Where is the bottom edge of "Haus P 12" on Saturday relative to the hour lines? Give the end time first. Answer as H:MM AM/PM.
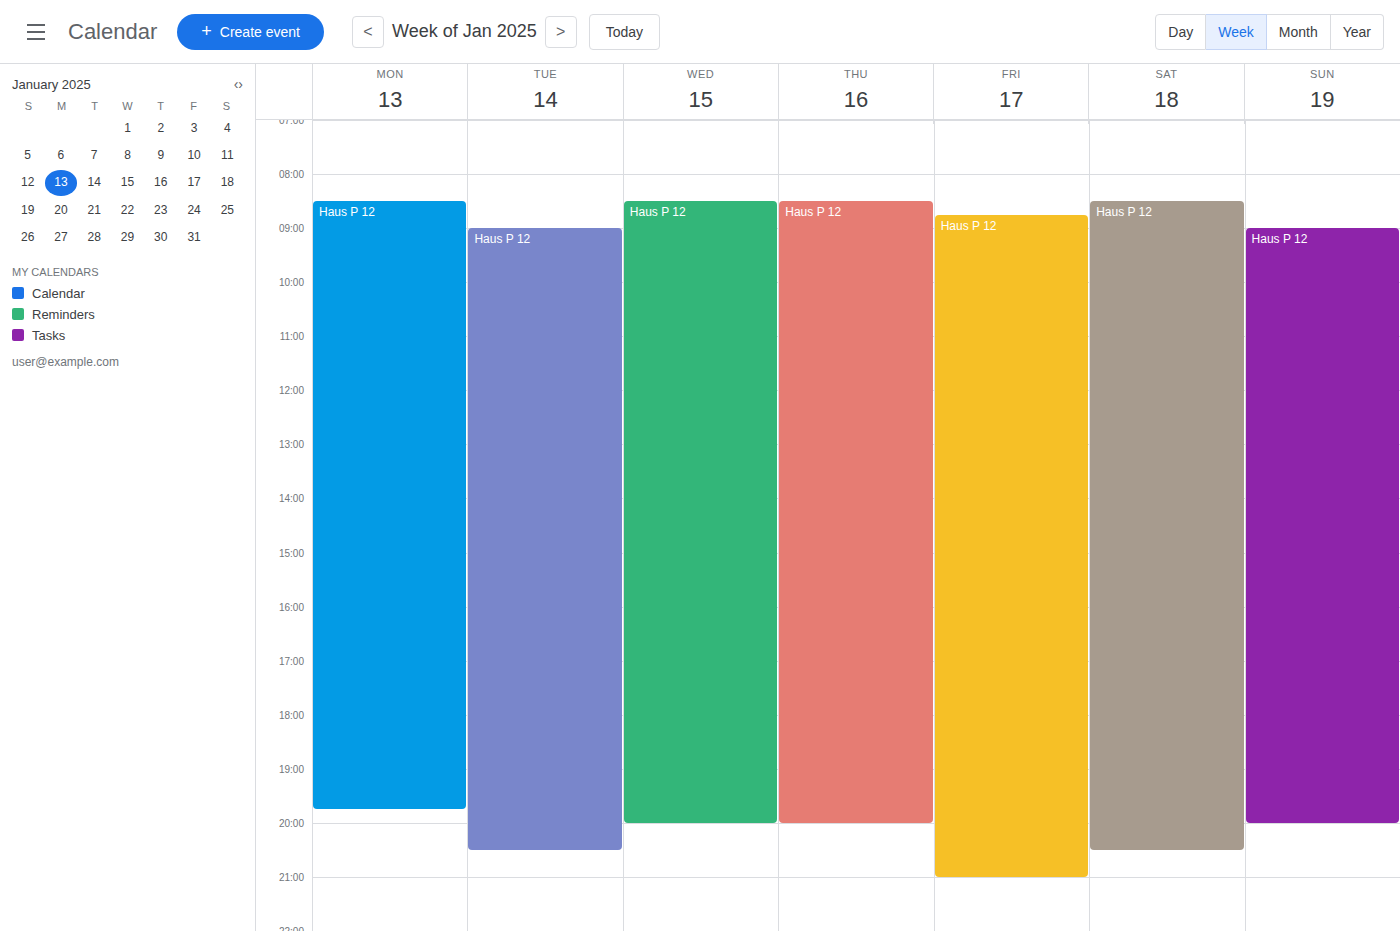
8:30 PM -- halfway between the 8 PM and 9 PM lines.